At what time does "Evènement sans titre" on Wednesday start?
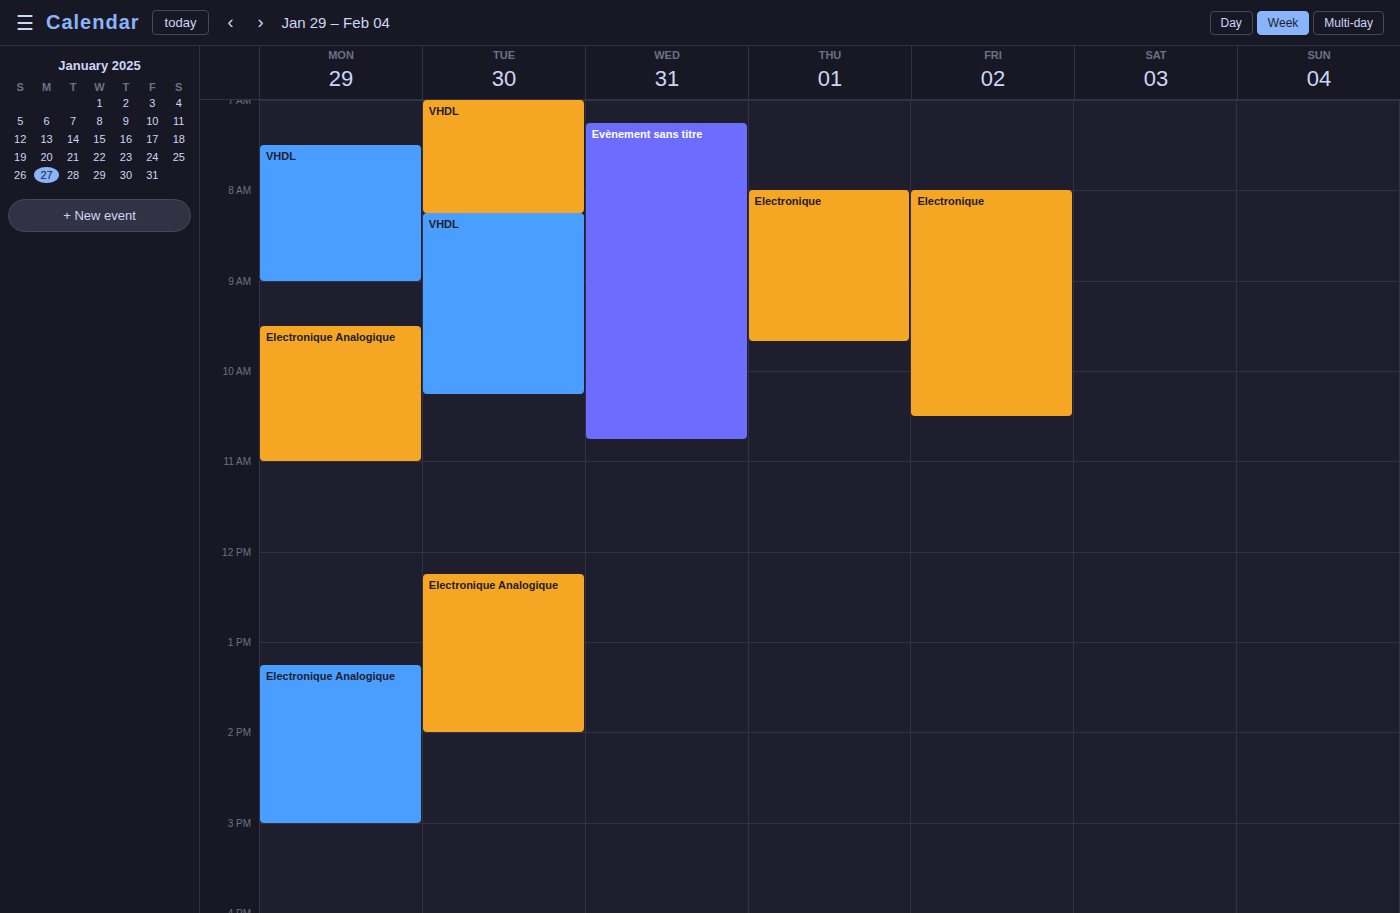
7:15 AM